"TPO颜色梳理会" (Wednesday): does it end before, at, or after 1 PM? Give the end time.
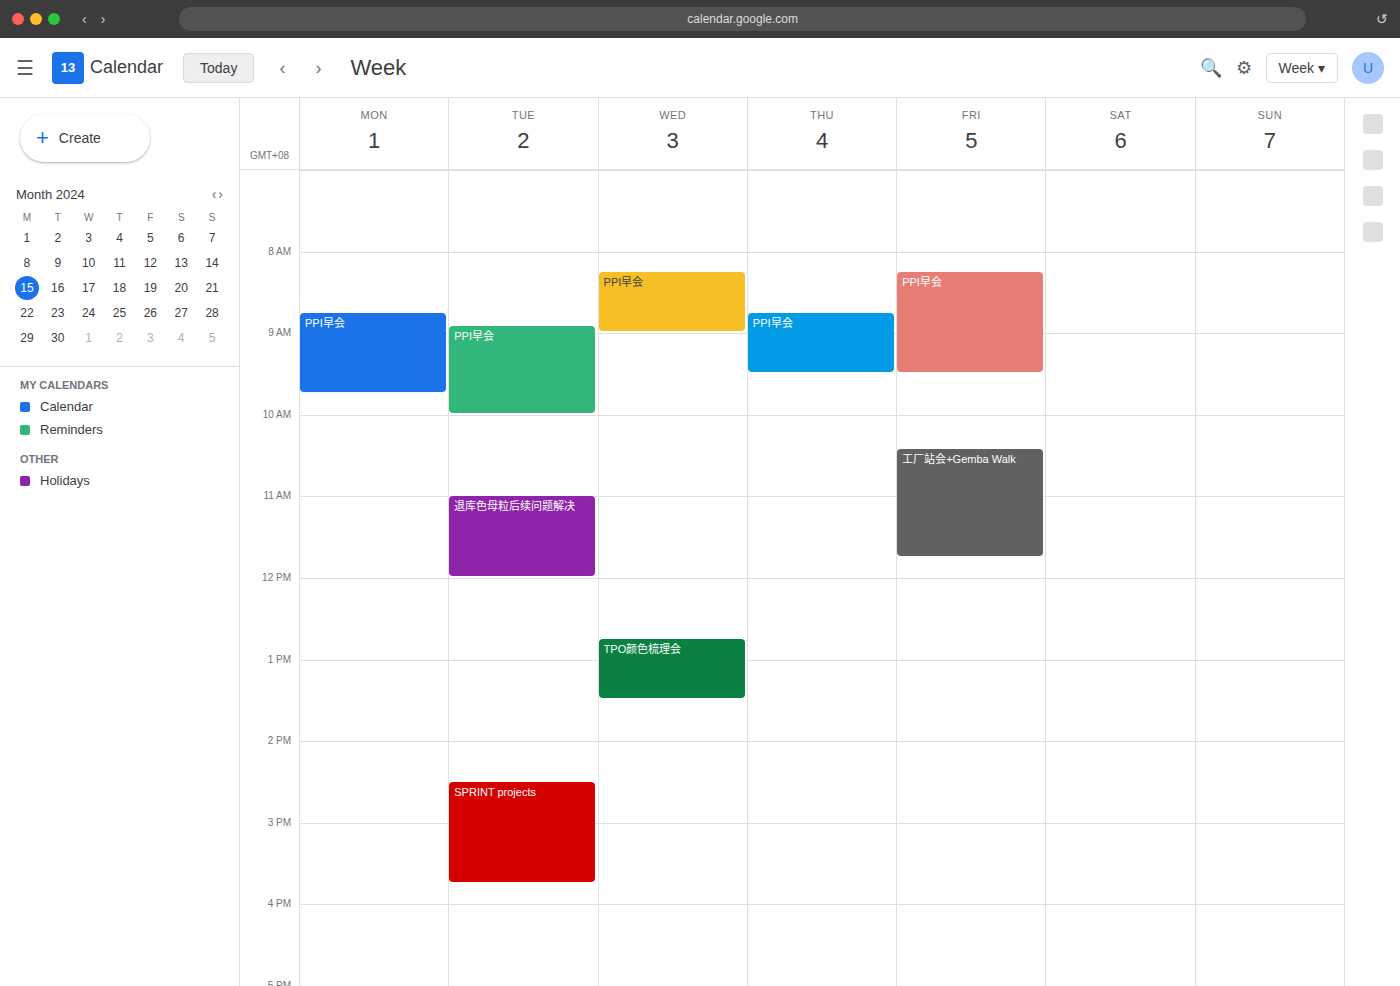
1:30 PM -- after 1 PM, 30 minutes below the 1 PM line.